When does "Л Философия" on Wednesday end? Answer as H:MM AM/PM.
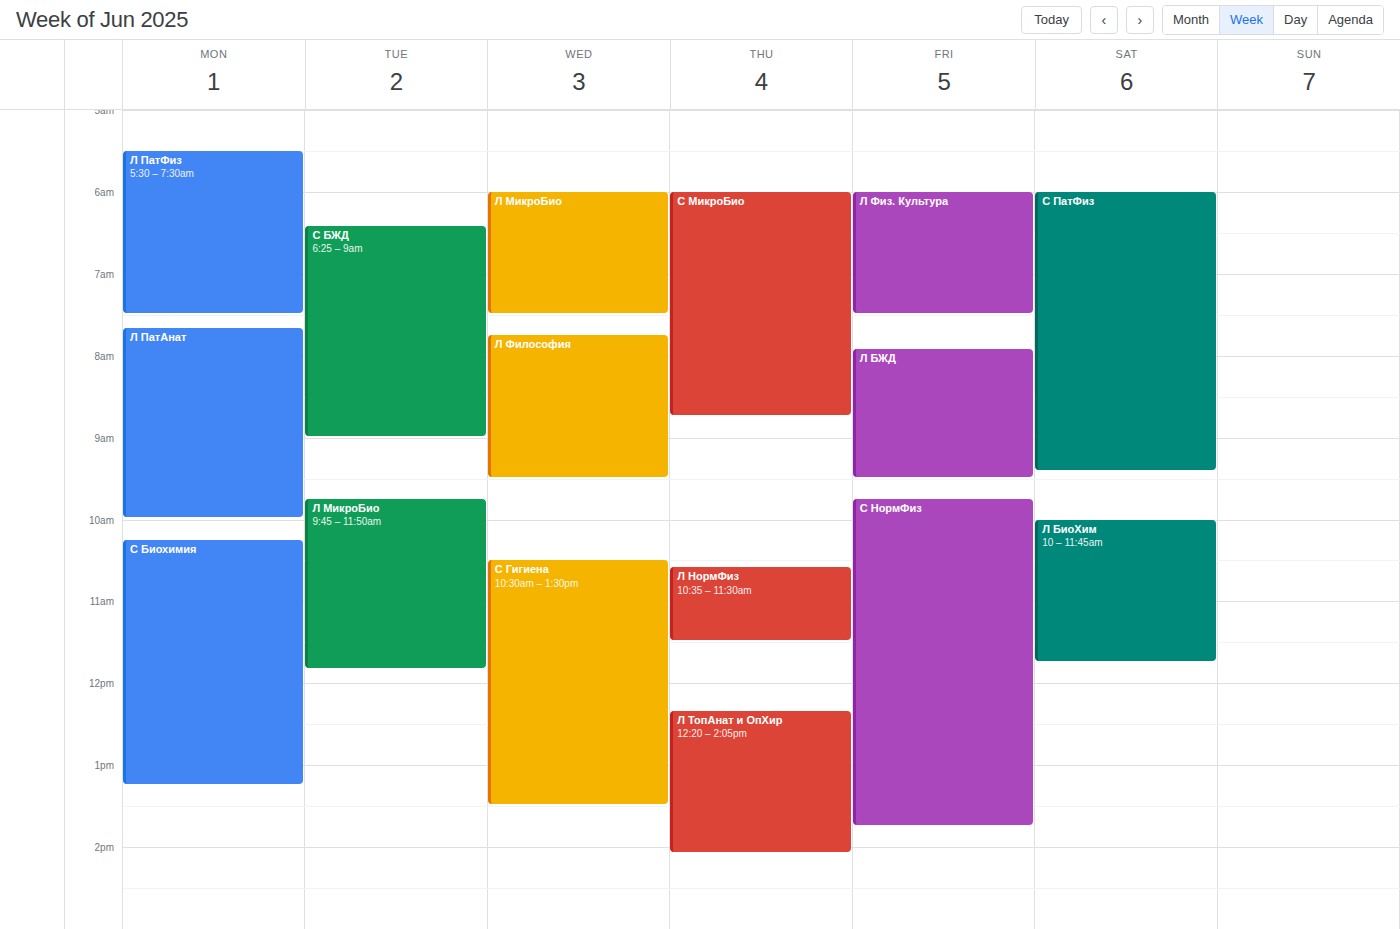
9:30 AM